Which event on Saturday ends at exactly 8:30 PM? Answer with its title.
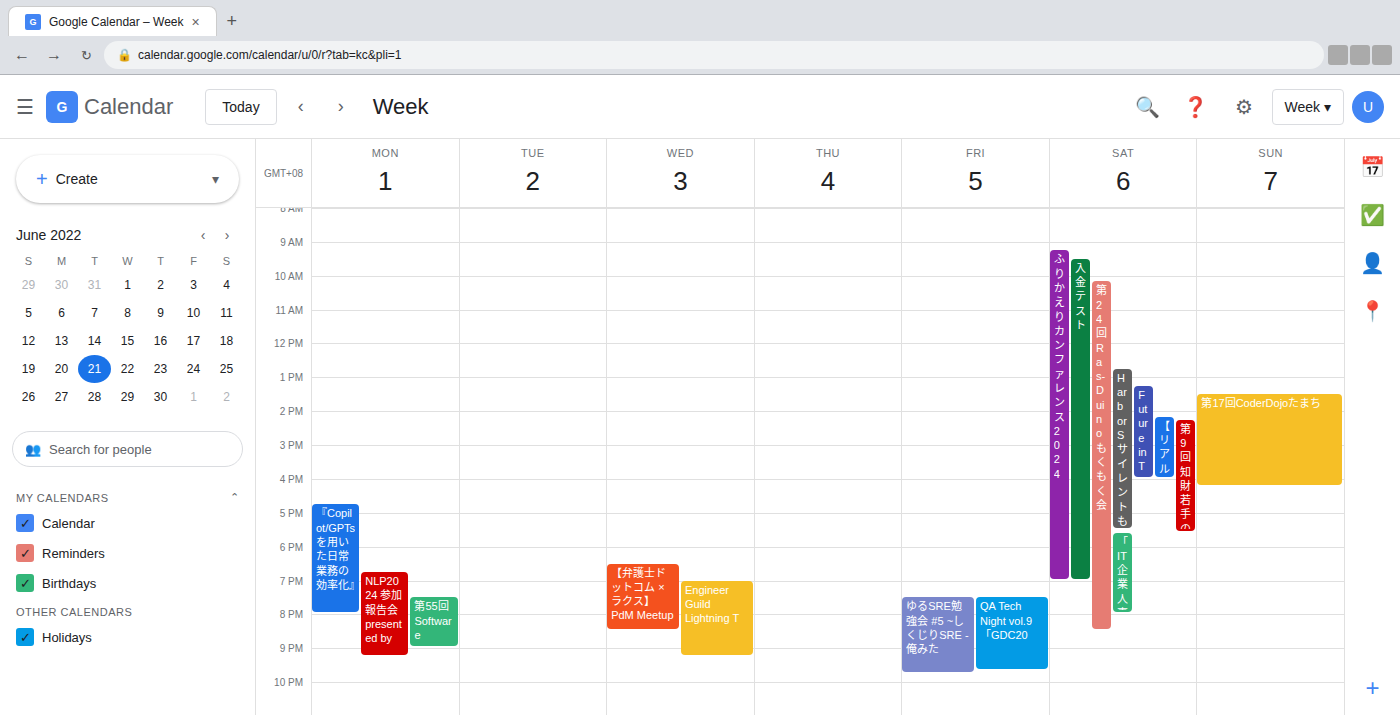
"第24回 Ras-Duino もくもく会"